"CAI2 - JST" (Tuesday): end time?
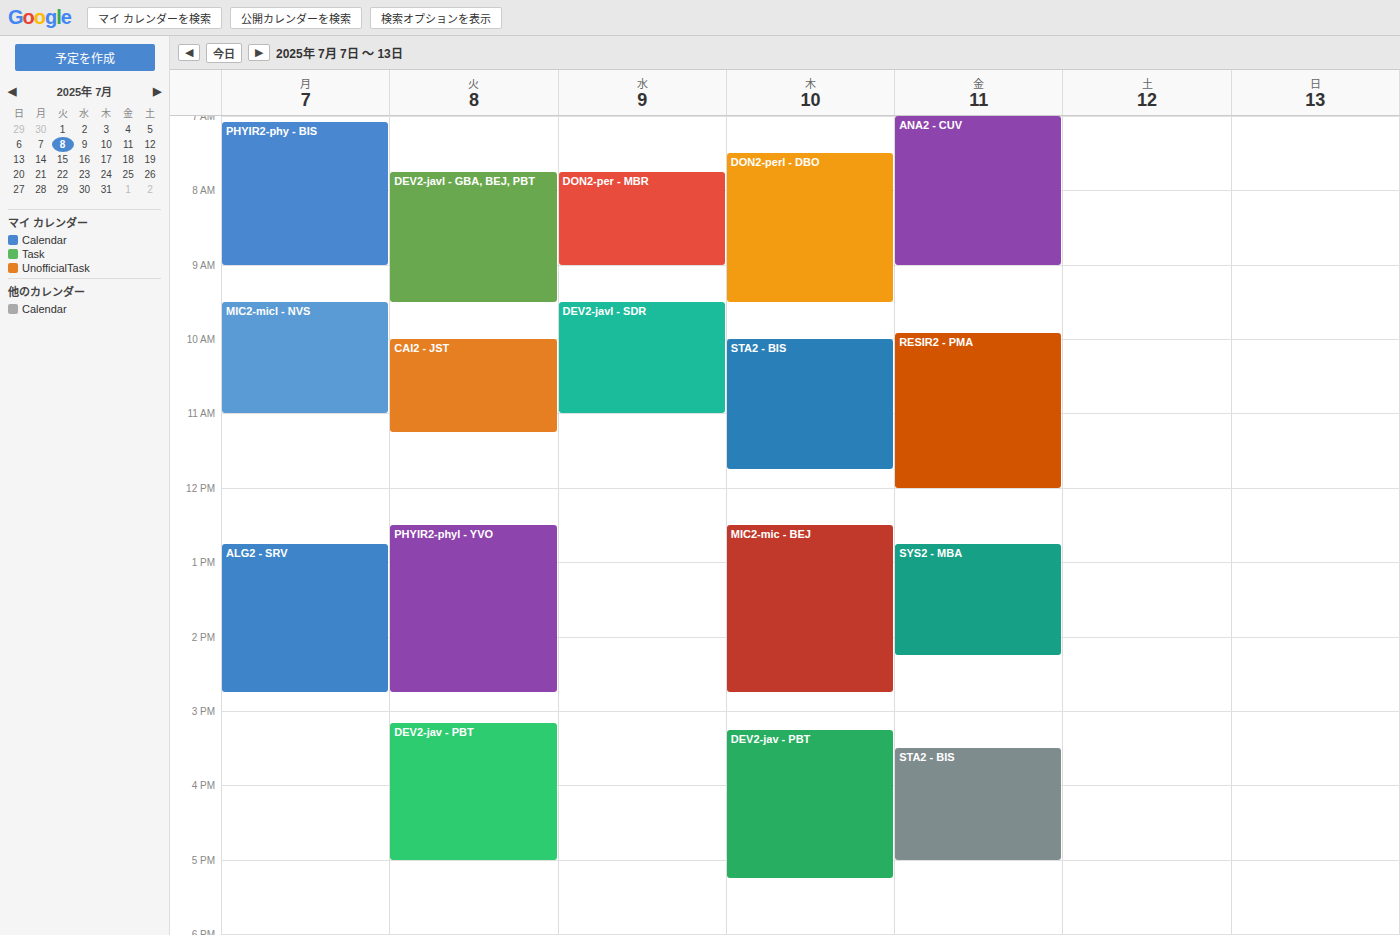
11:15 AM